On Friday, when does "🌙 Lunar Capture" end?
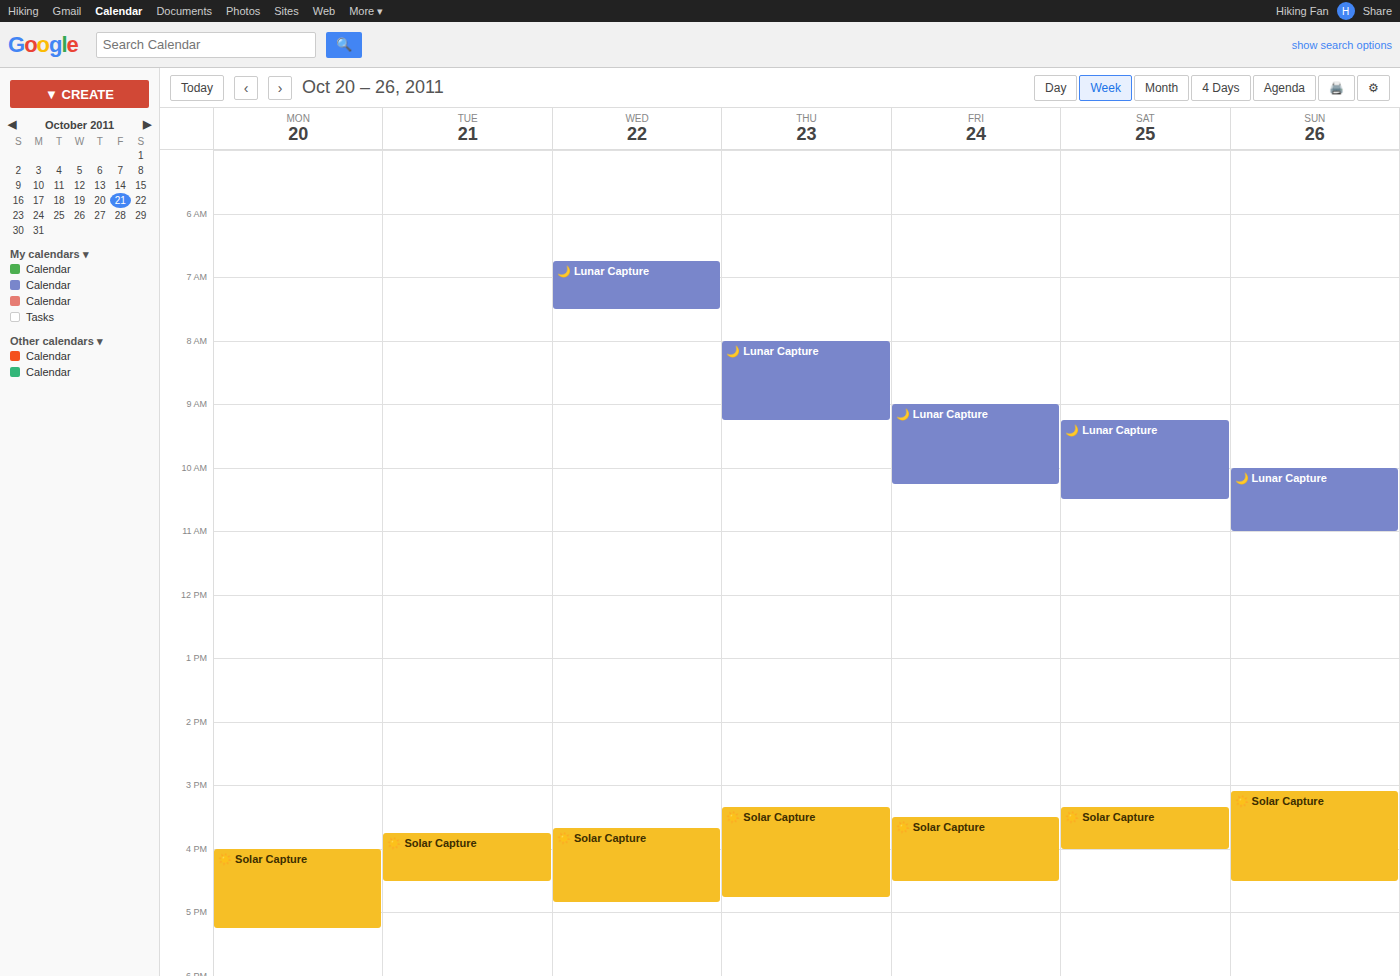
10:15 AM